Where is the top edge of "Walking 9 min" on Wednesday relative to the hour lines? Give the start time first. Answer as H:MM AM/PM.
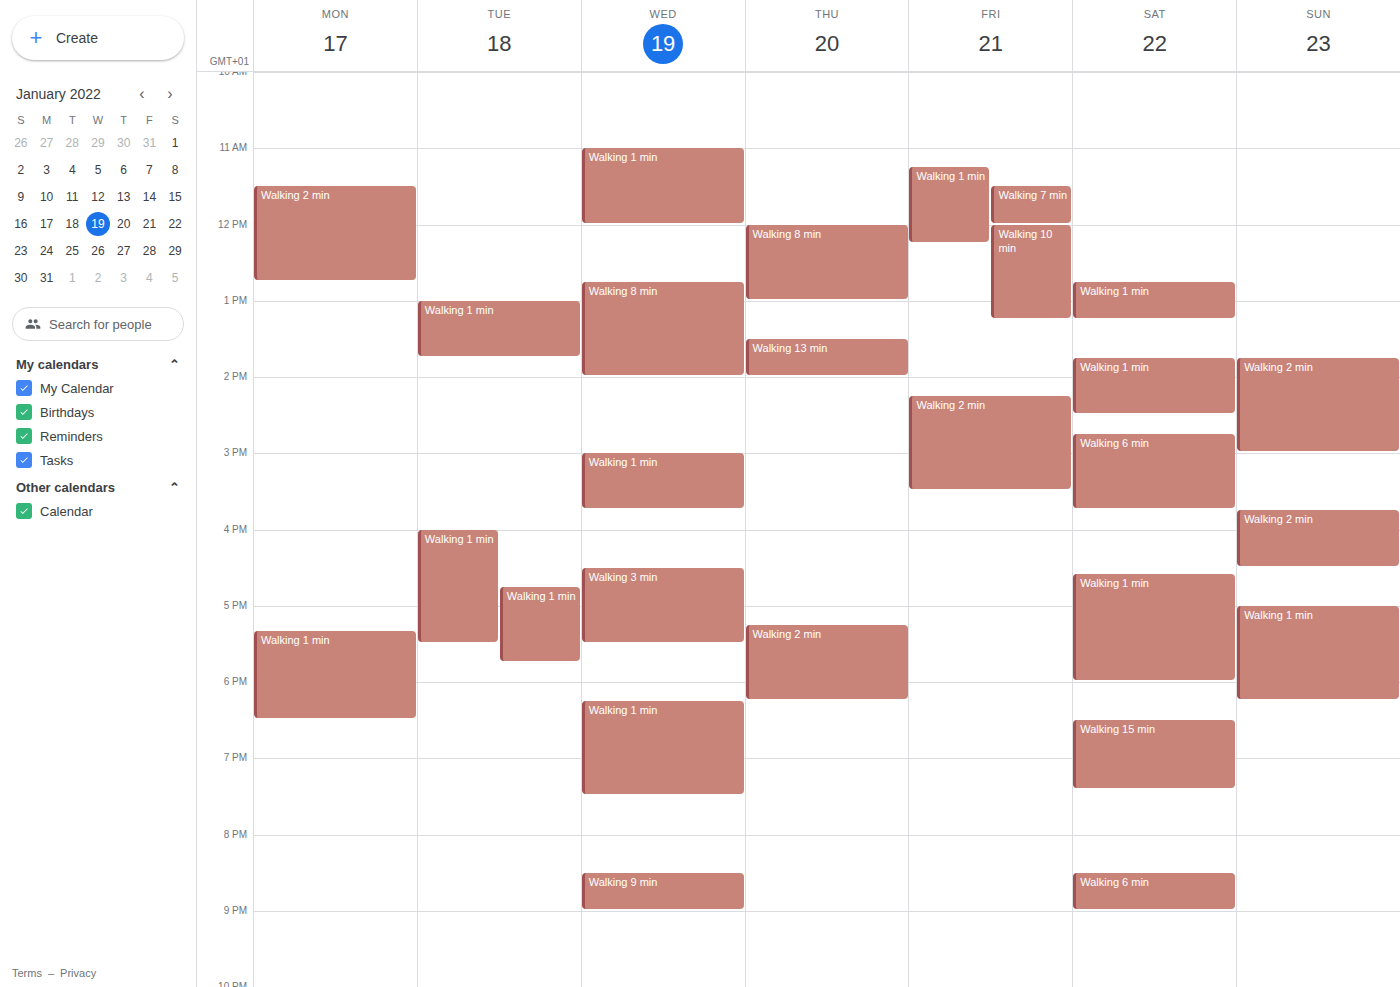
8:30 PM -- halfway between the 8 PM and 9 PM lines.